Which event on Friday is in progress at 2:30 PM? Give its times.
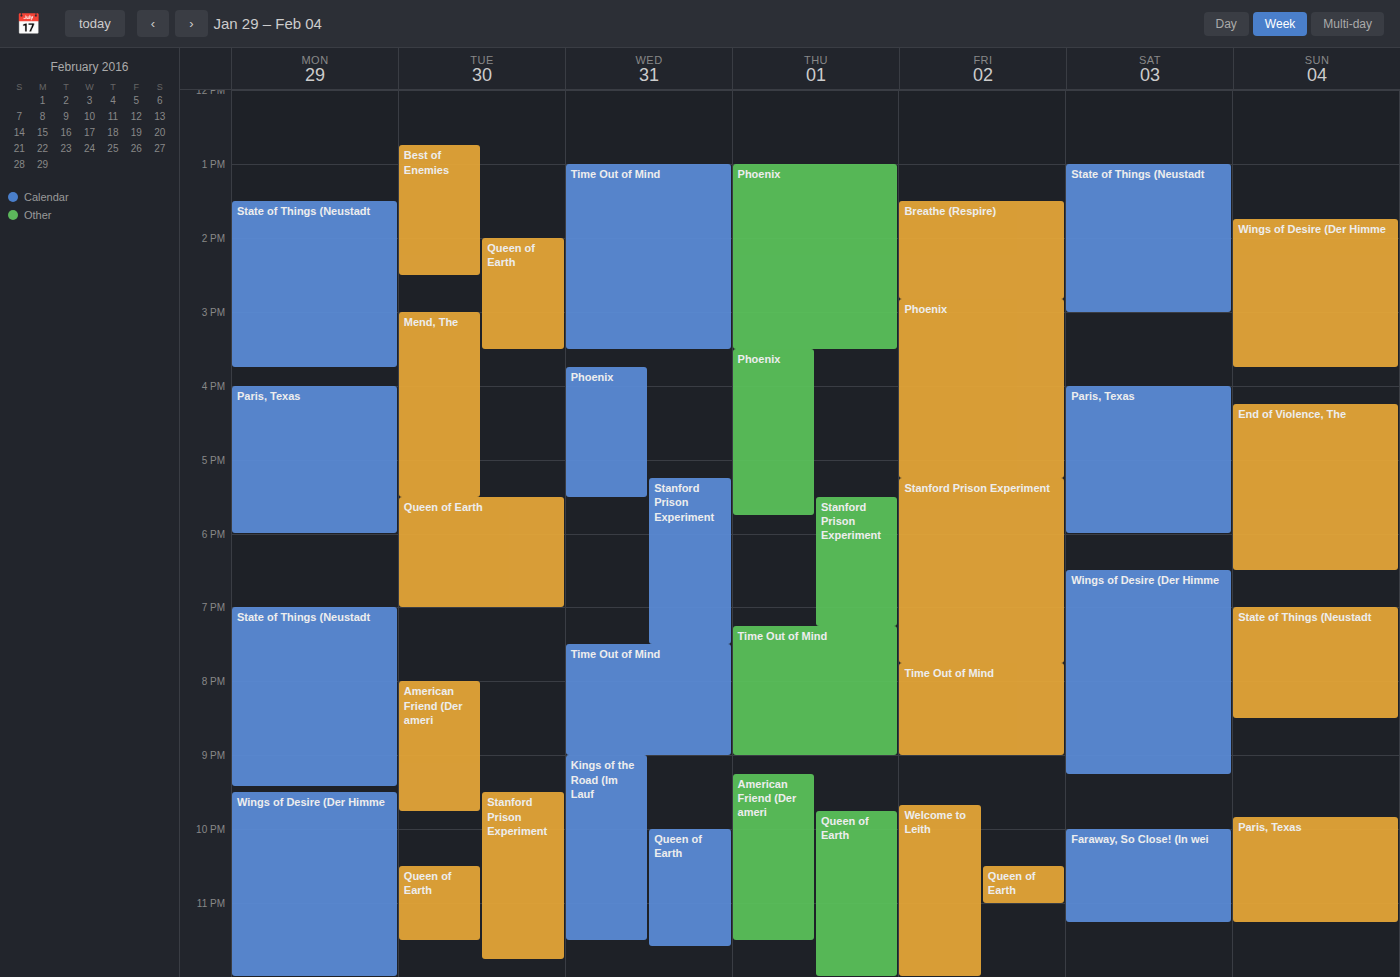
"Breathe (Respire)", 1:30 PM to 2:50 PM